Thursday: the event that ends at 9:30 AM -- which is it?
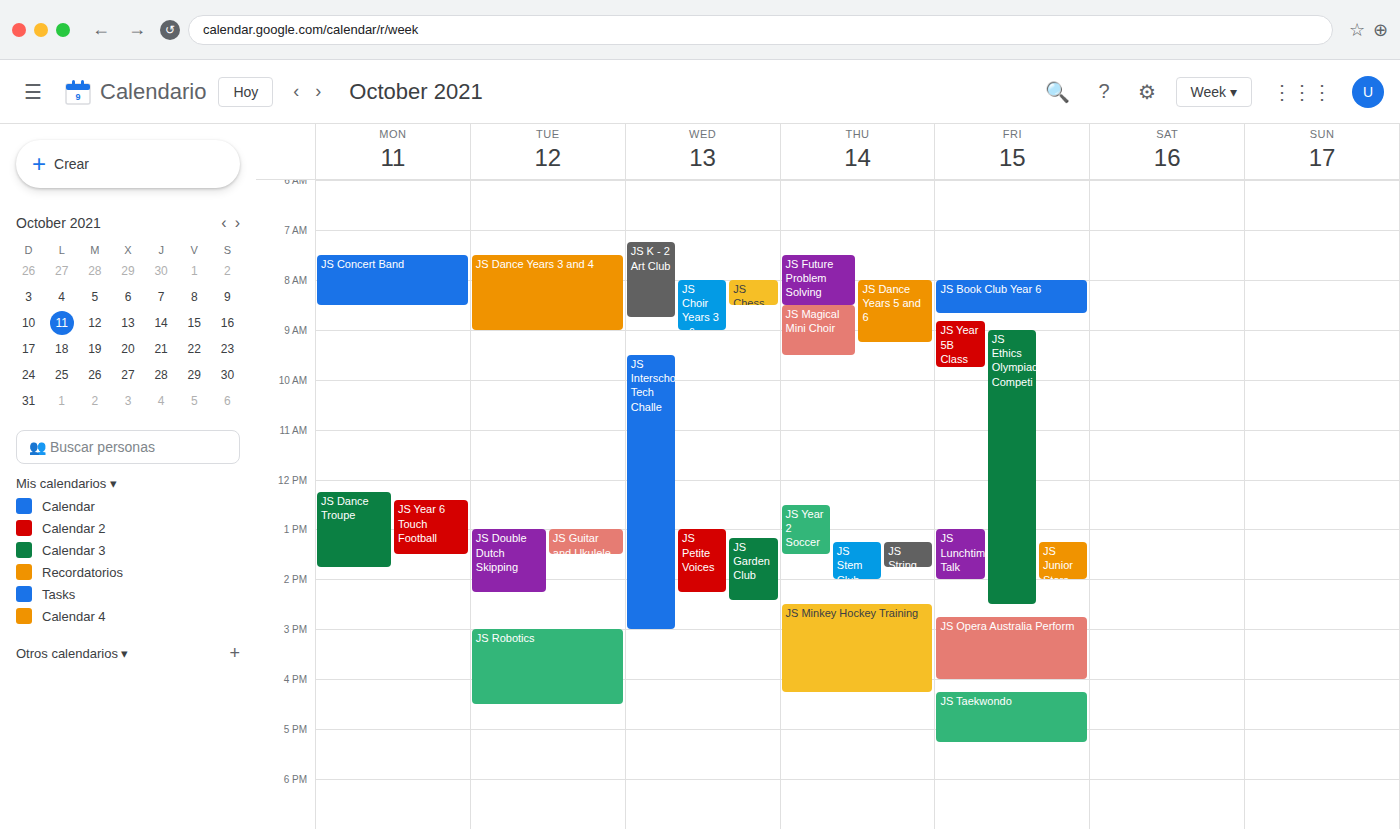
"JS Magical Mini Choir"